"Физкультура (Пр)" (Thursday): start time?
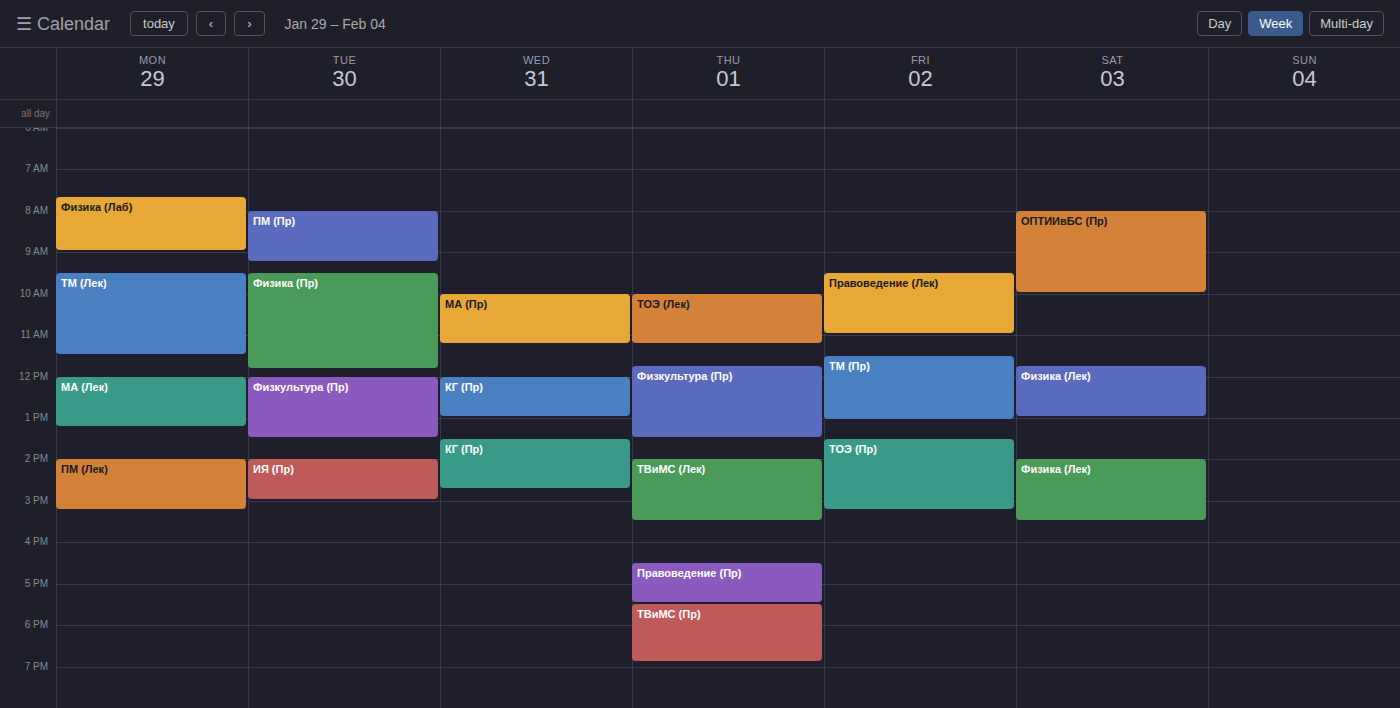
11:45 AM